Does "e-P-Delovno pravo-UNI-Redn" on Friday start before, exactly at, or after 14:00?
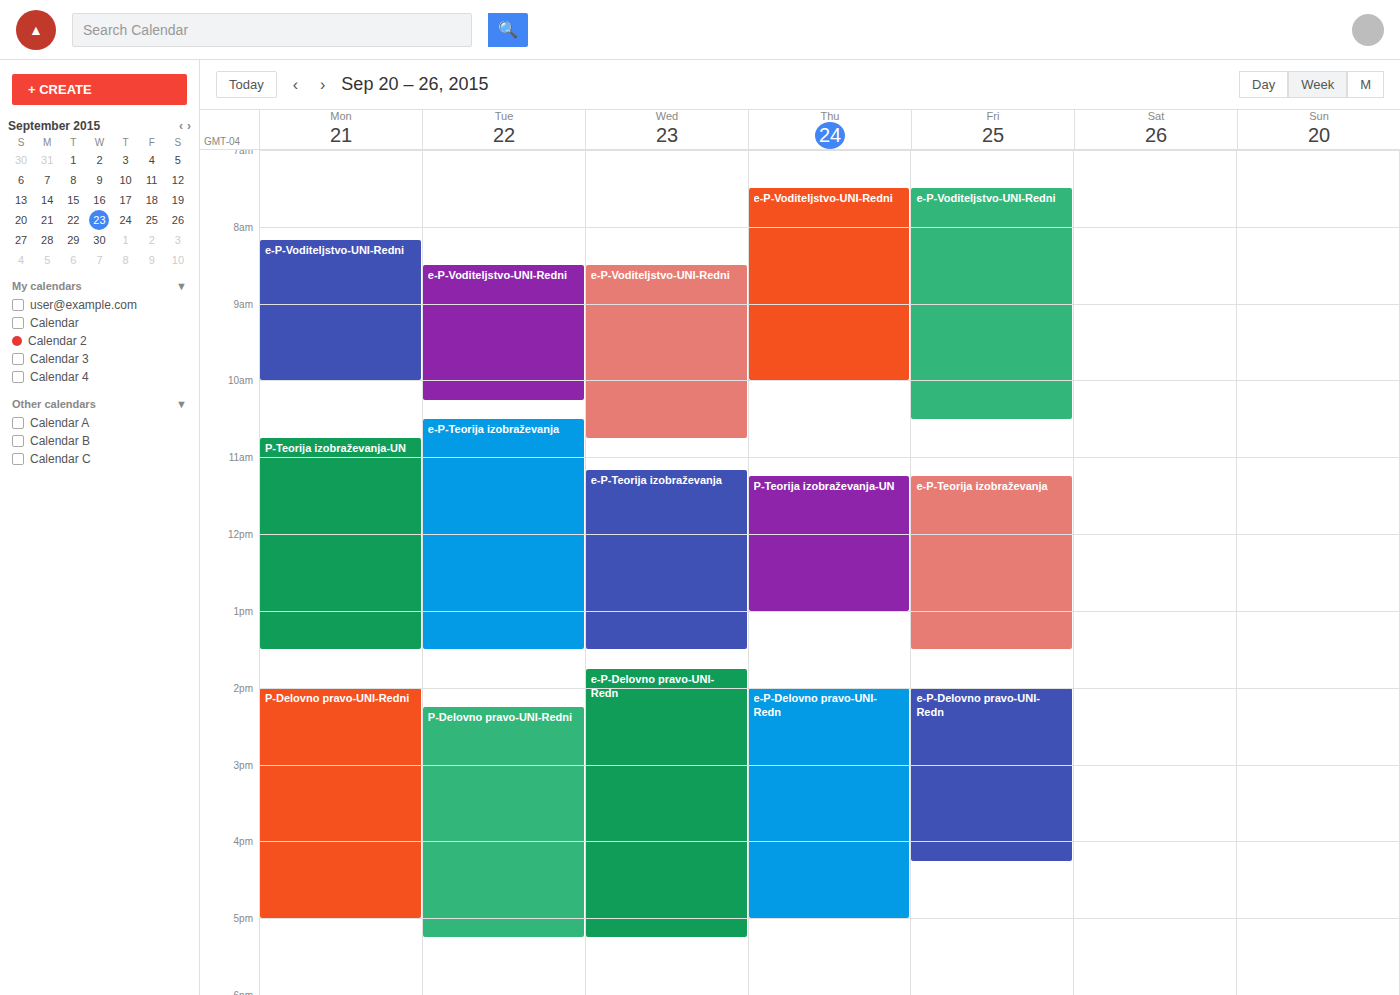
14:00 -- exactly at 14:00, on the 14:00 line.